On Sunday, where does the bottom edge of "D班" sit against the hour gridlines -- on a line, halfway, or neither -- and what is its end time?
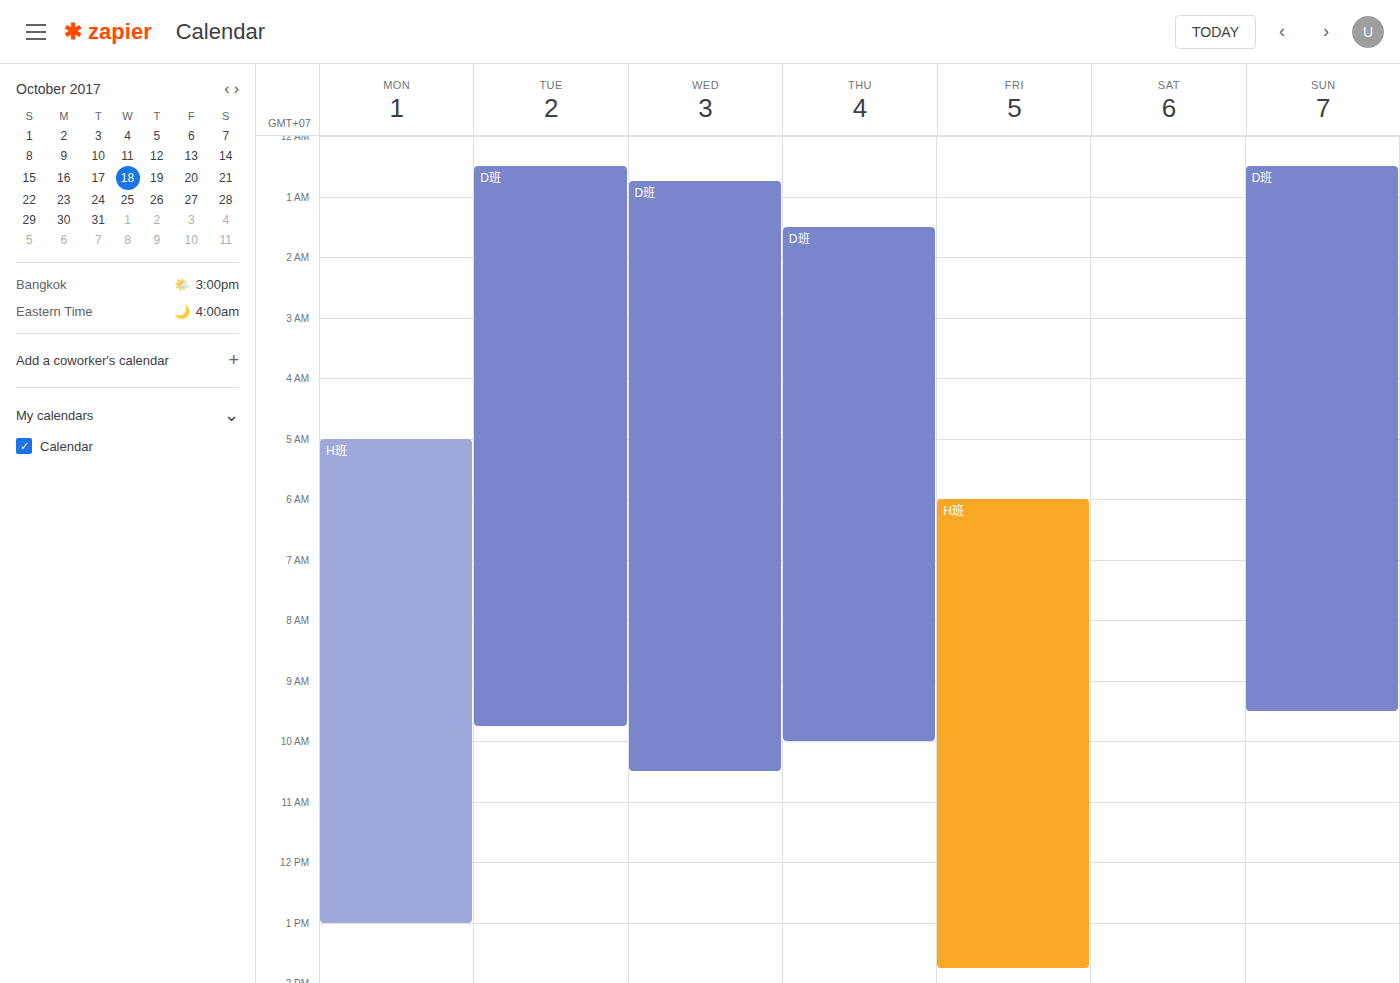
9:30 AM -- halfway between the 9 AM and 10 AM lines.